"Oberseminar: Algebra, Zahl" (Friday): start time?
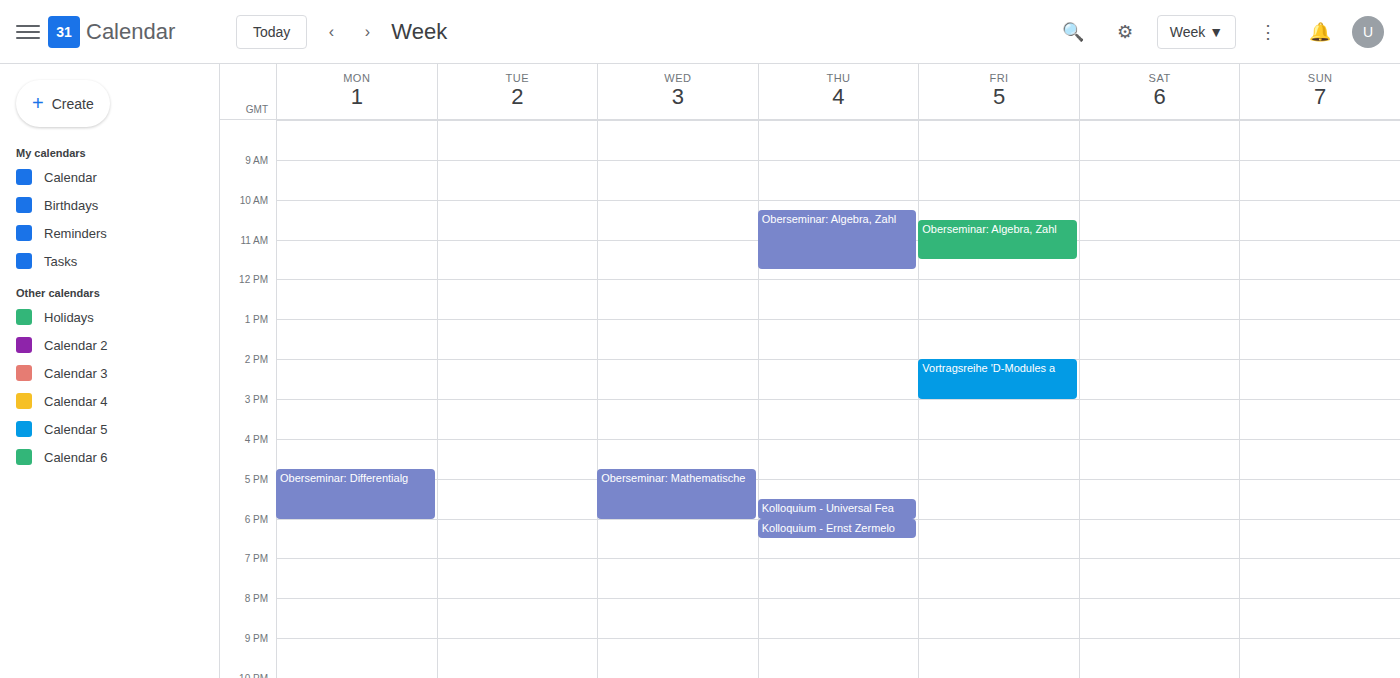
10:30 AM